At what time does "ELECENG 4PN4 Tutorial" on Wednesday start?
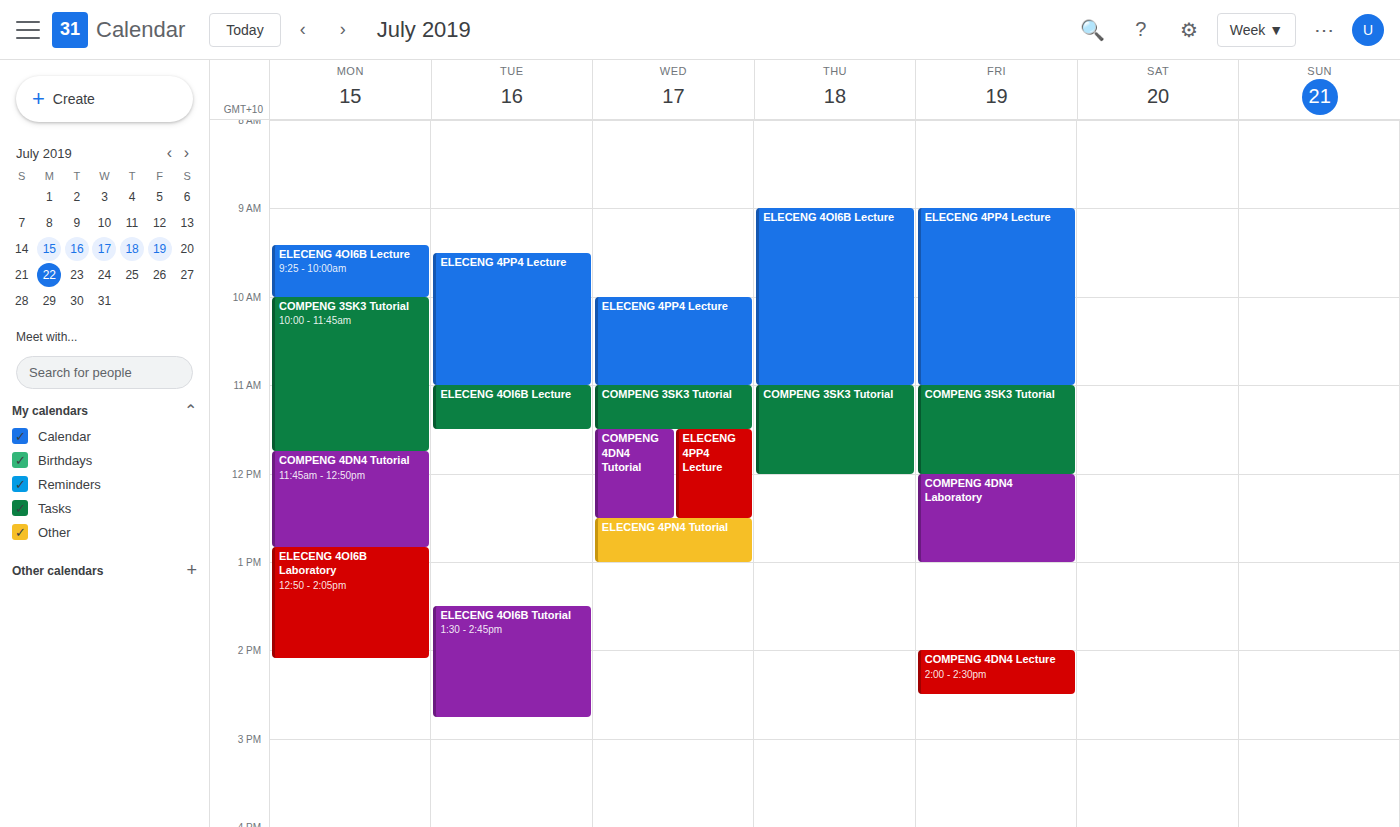
12:30 PM